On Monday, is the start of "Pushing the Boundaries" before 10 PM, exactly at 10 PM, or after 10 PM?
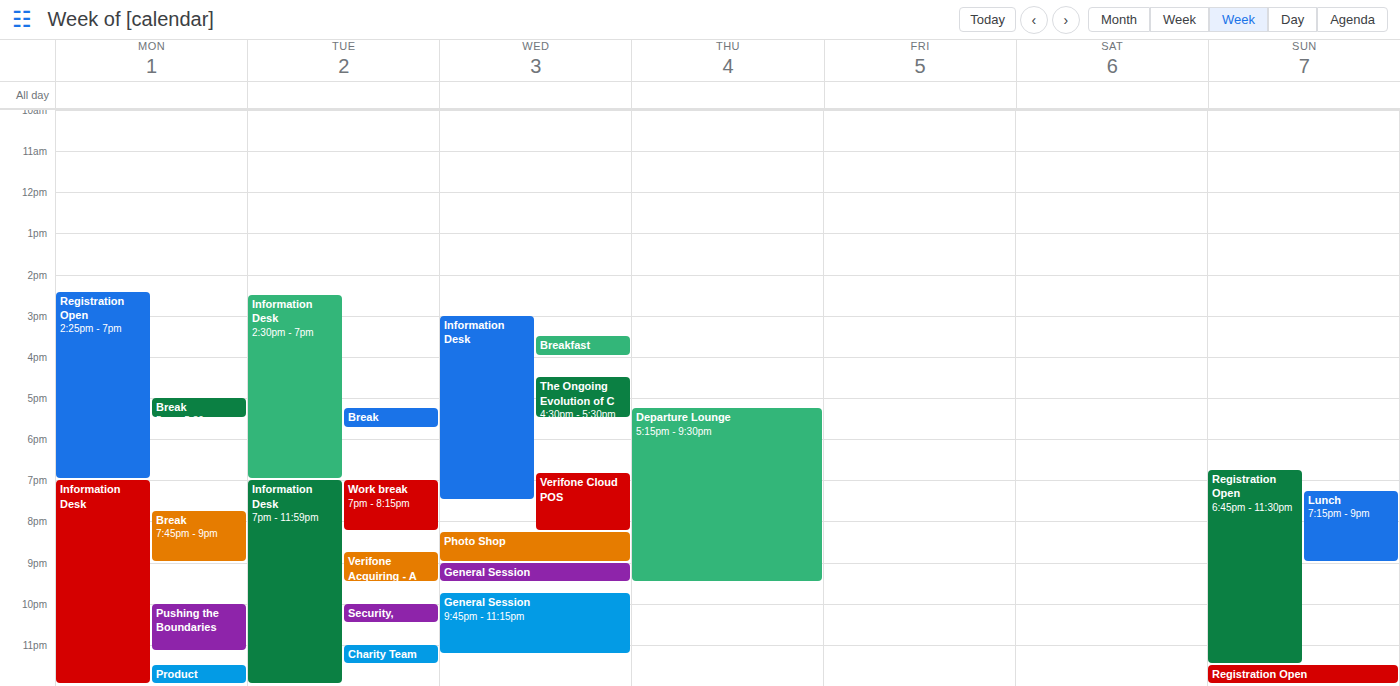
10:00 PM -- exactly at 10 PM, on the 10 PM line.